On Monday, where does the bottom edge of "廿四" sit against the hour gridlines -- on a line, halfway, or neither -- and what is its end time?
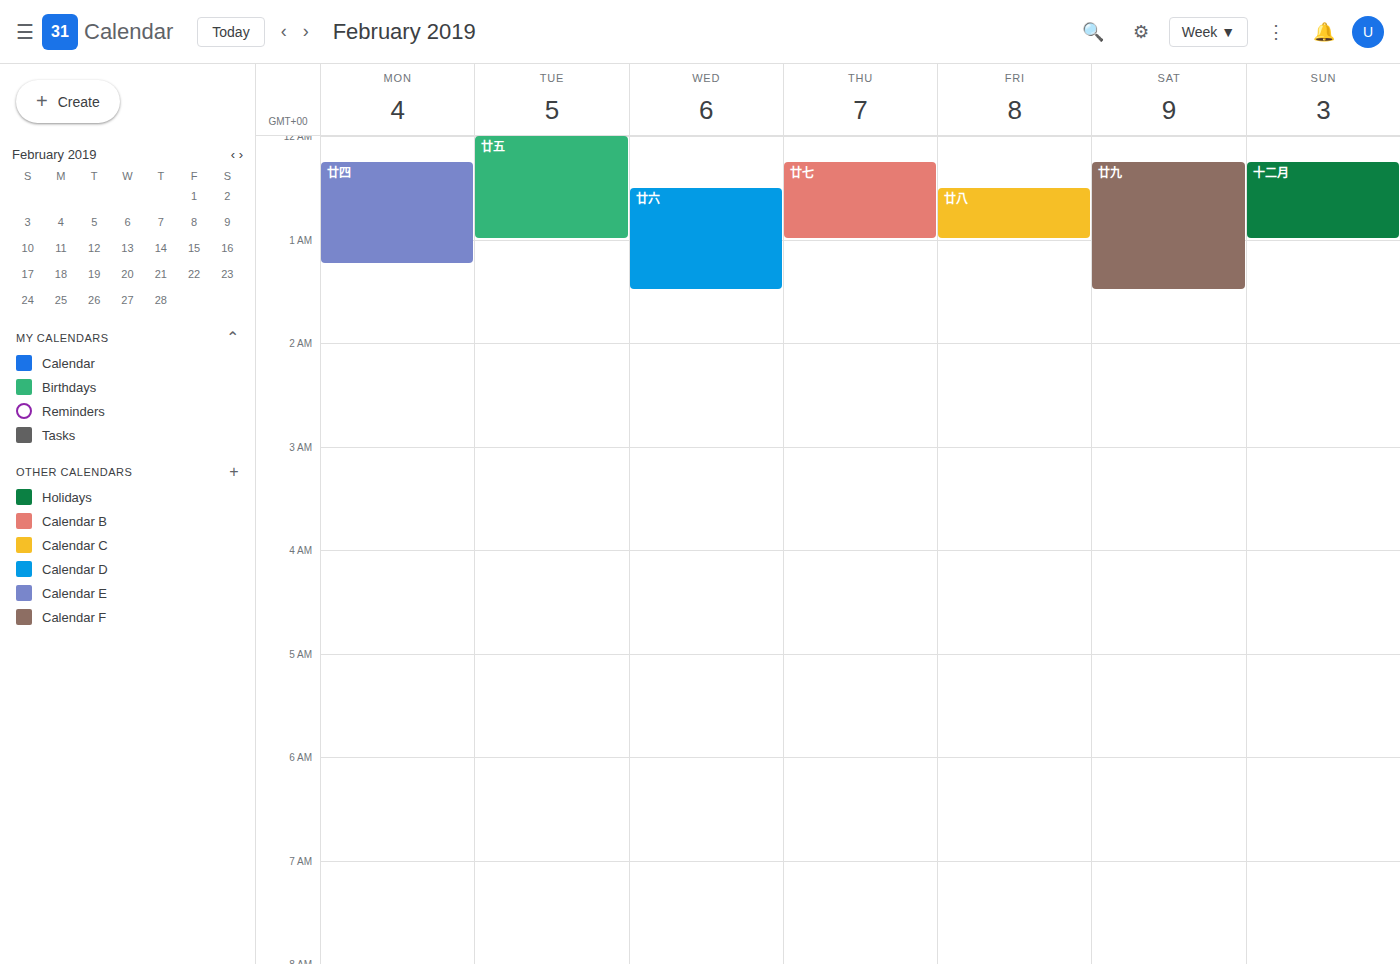
1:15 AM -- neither: a quarter of the way from the 1 AM line to the 2 AM line.